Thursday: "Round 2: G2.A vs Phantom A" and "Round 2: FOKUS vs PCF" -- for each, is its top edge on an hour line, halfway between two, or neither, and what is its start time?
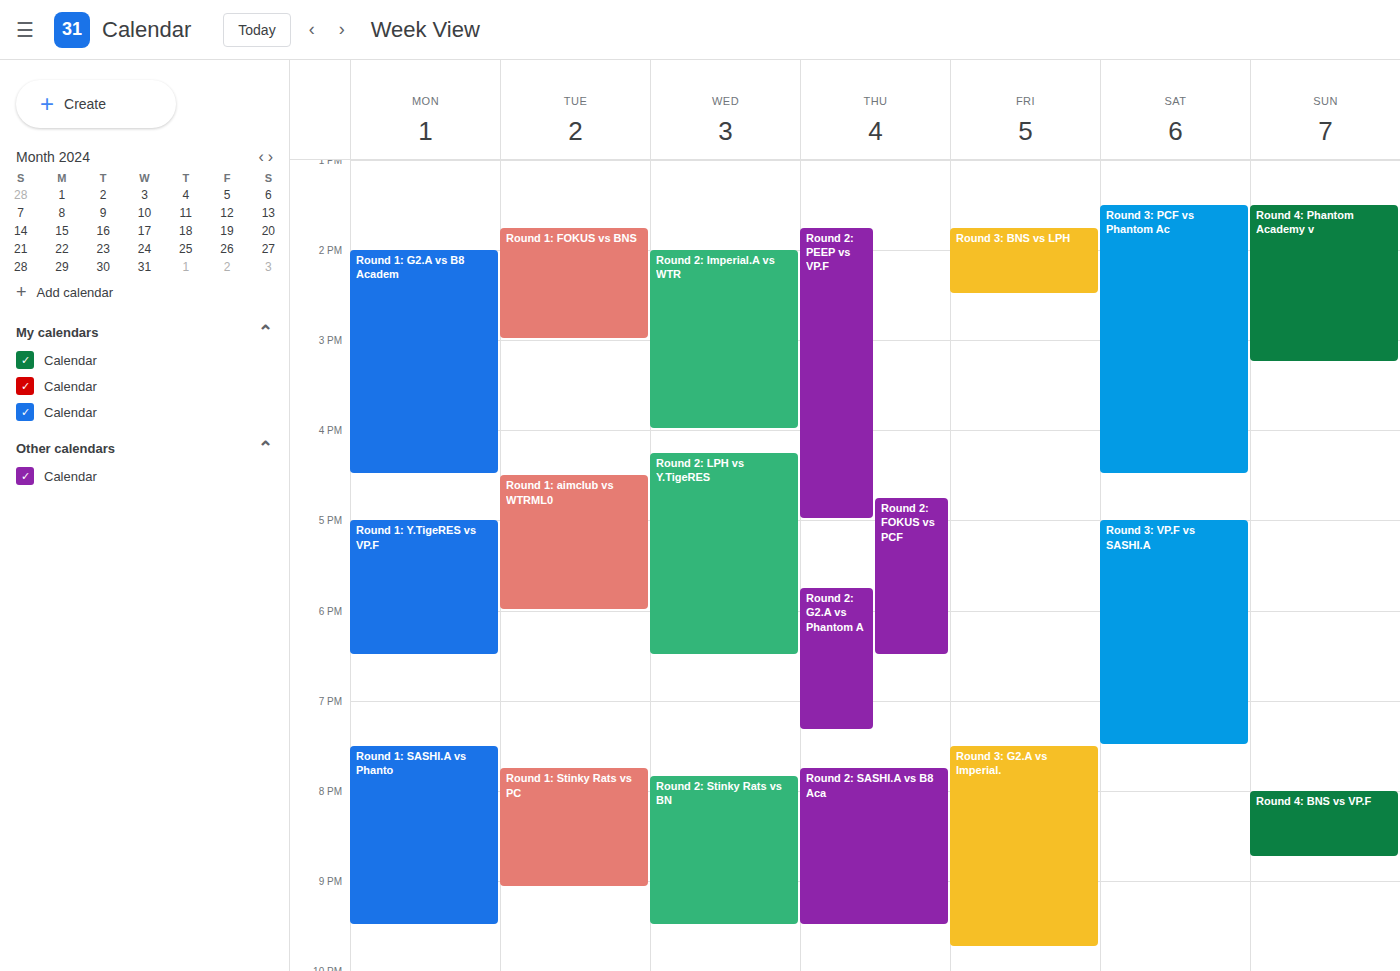
"Round 2: G2.A vs Phantom A": 5:45 PM, neither: three quarters of the way from the 5 PM line to the 6 PM line. "Round 2: FOKUS vs PCF": 4:45 PM, neither: three quarters of the way from the 4 PM line to the 5 PM line.